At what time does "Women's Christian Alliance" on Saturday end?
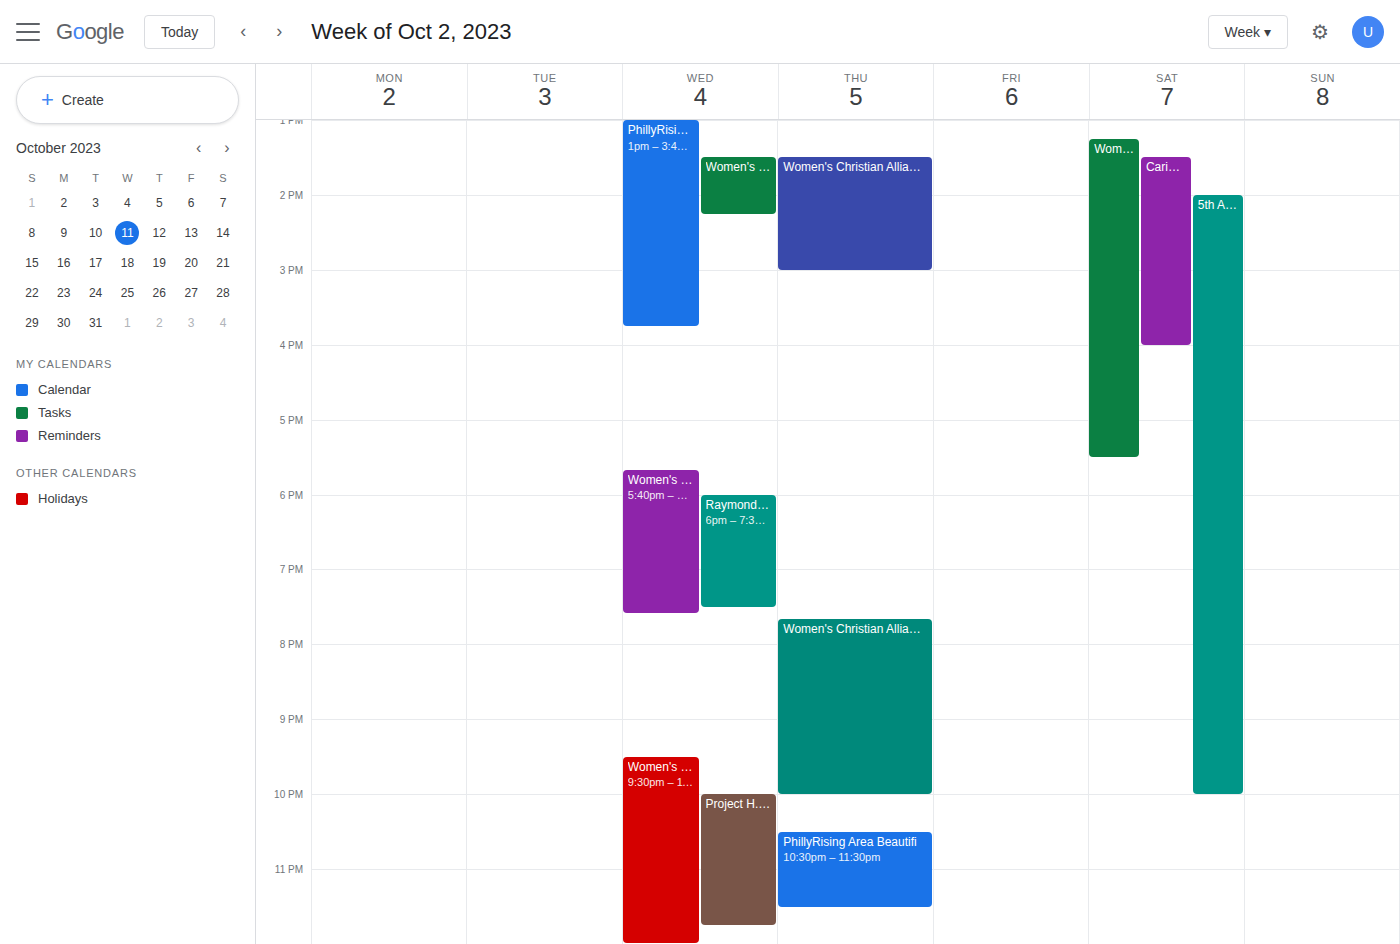
5:30 PM